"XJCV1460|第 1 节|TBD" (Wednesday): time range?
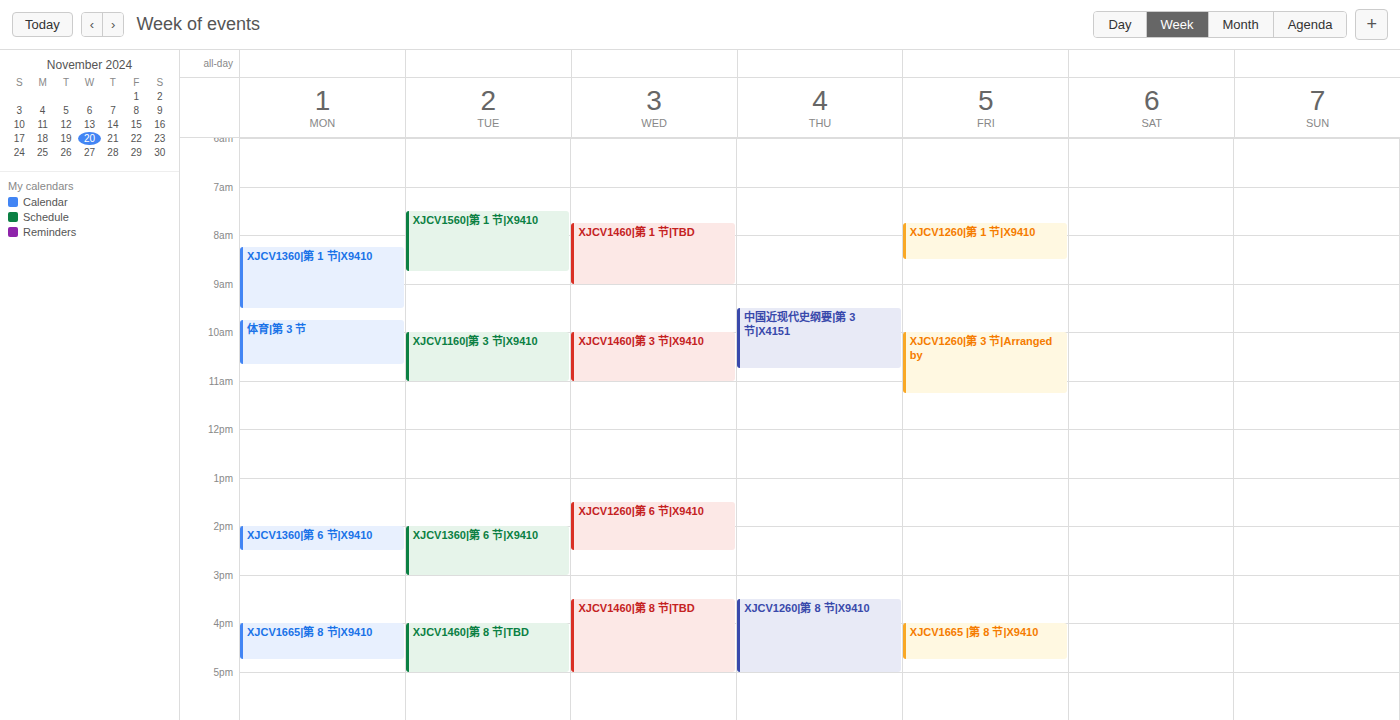
7:45 AM to 9:00 AM